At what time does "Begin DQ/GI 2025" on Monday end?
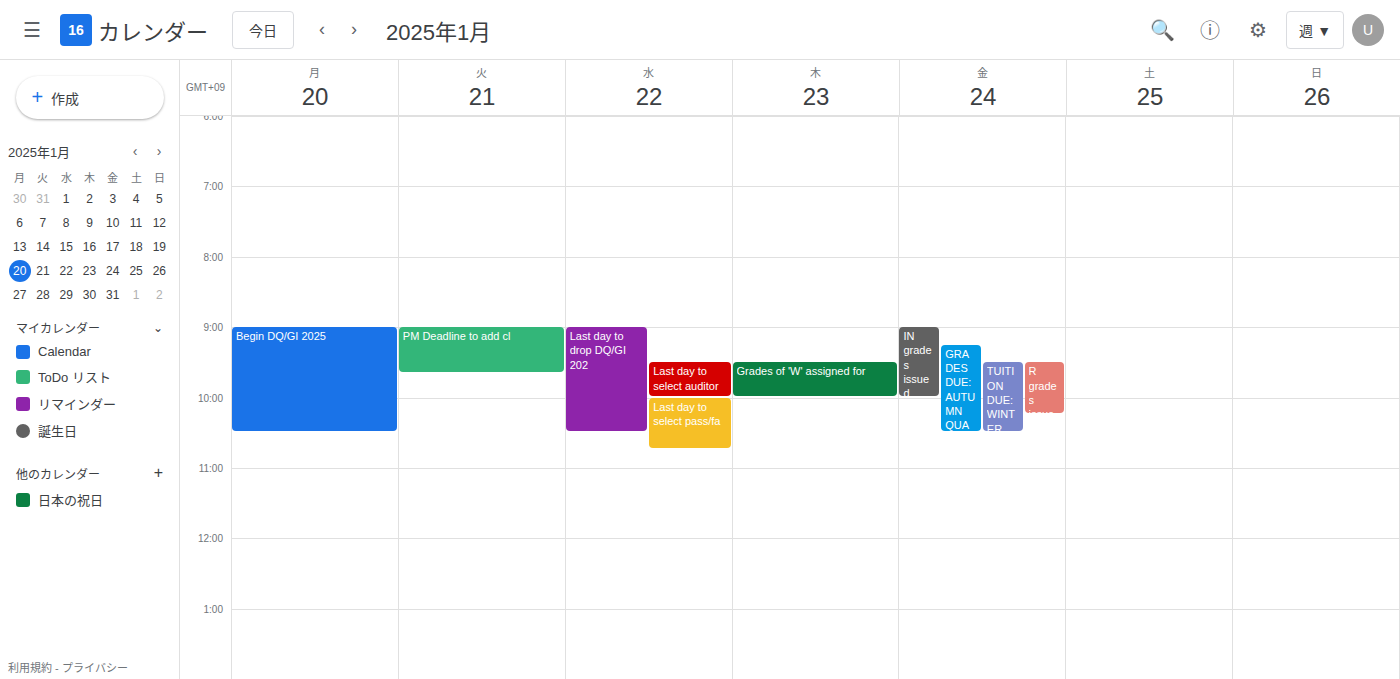
10:30 AM